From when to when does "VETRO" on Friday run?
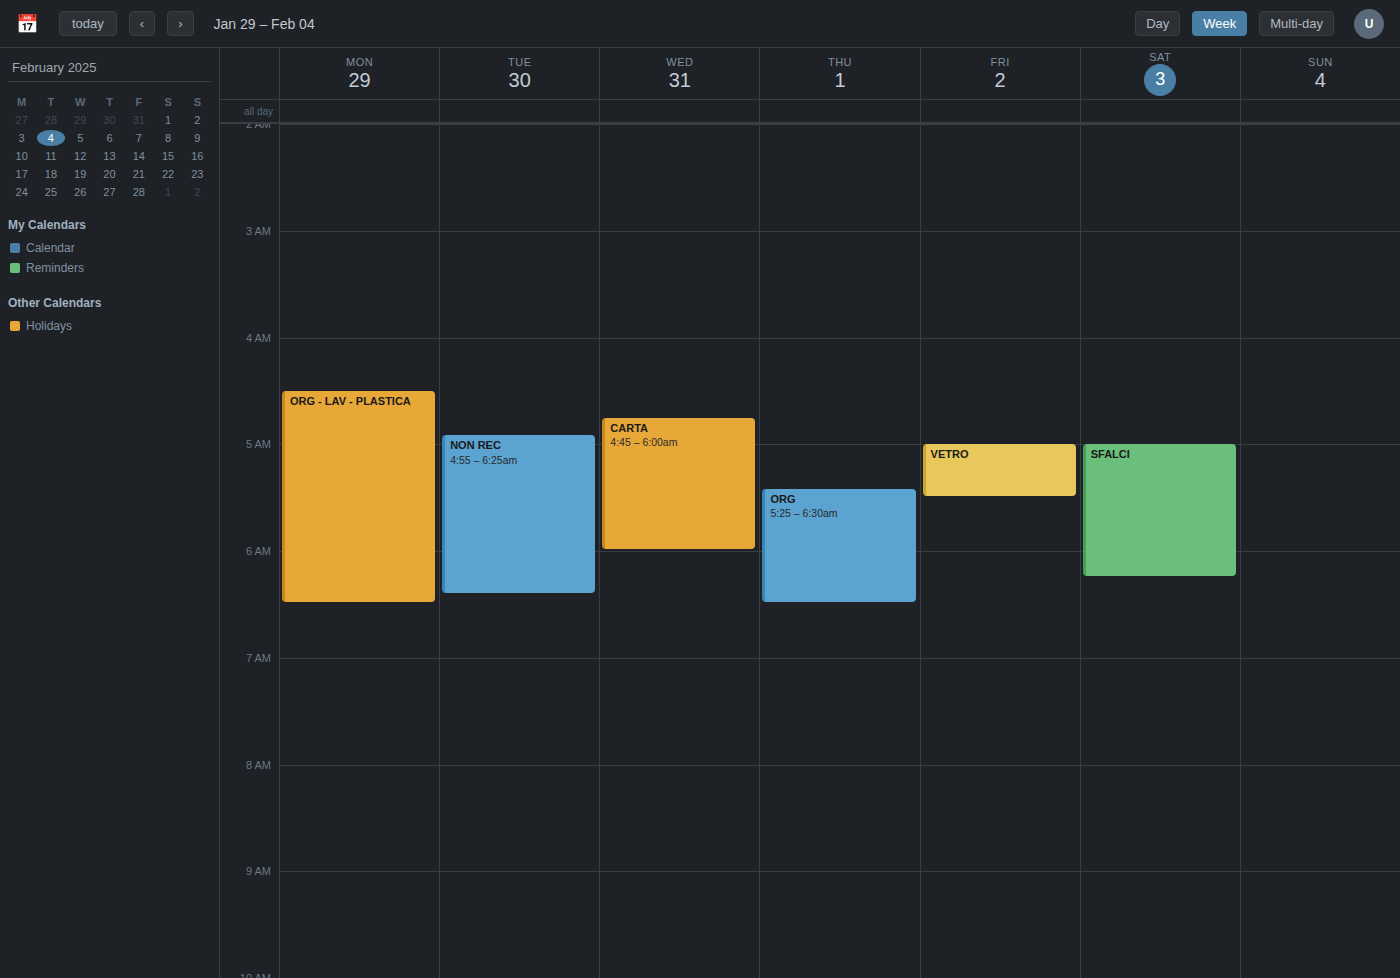
5:00 AM to 5:30 AM